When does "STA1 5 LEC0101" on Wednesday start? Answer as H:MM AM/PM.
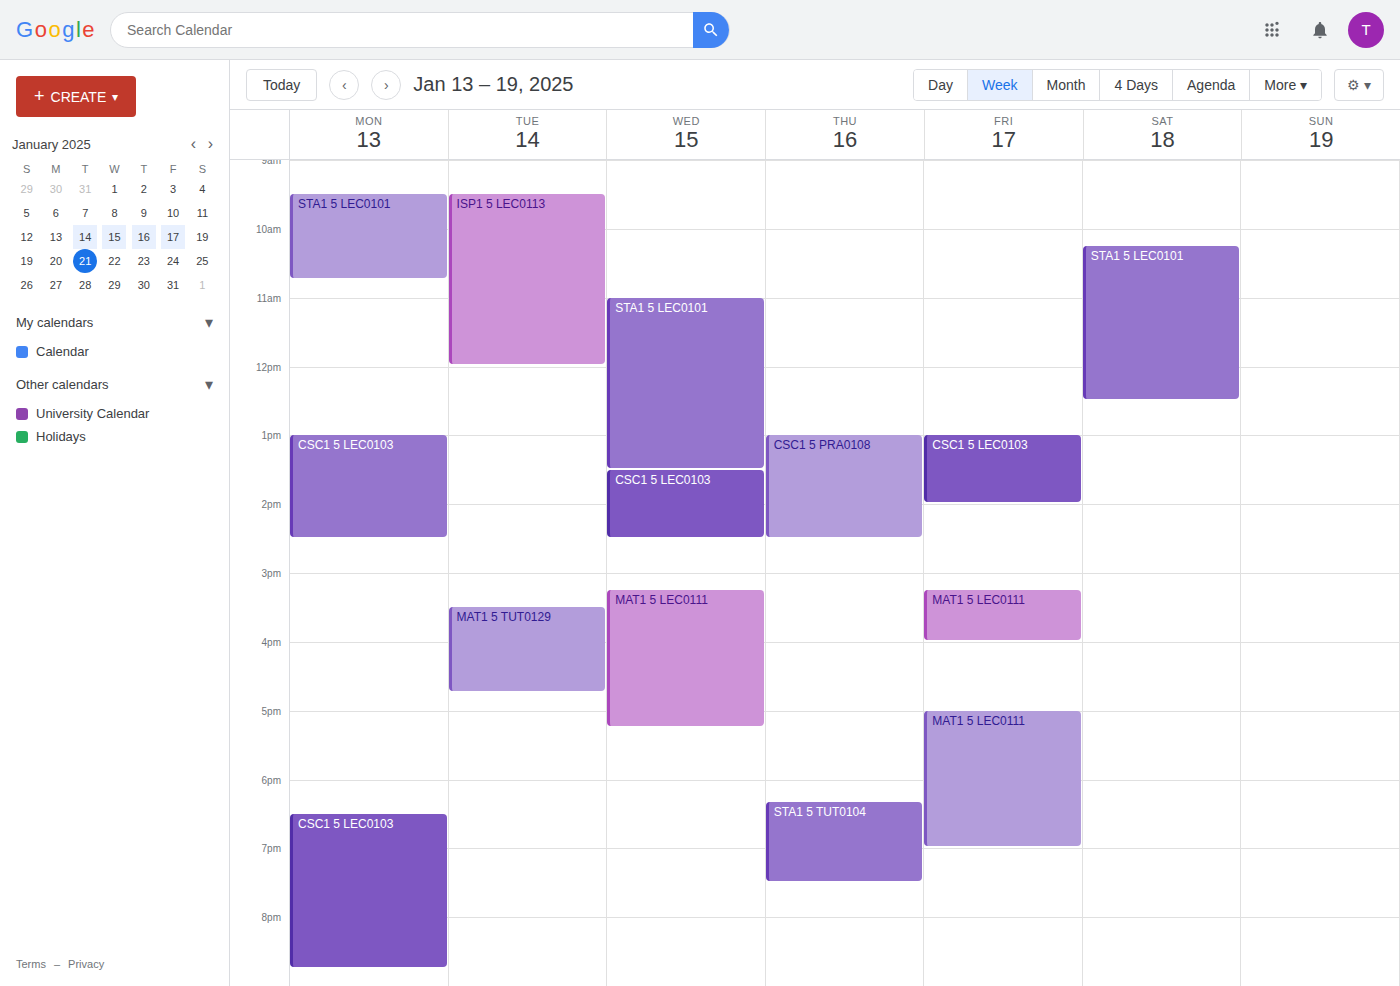
11:00 AM